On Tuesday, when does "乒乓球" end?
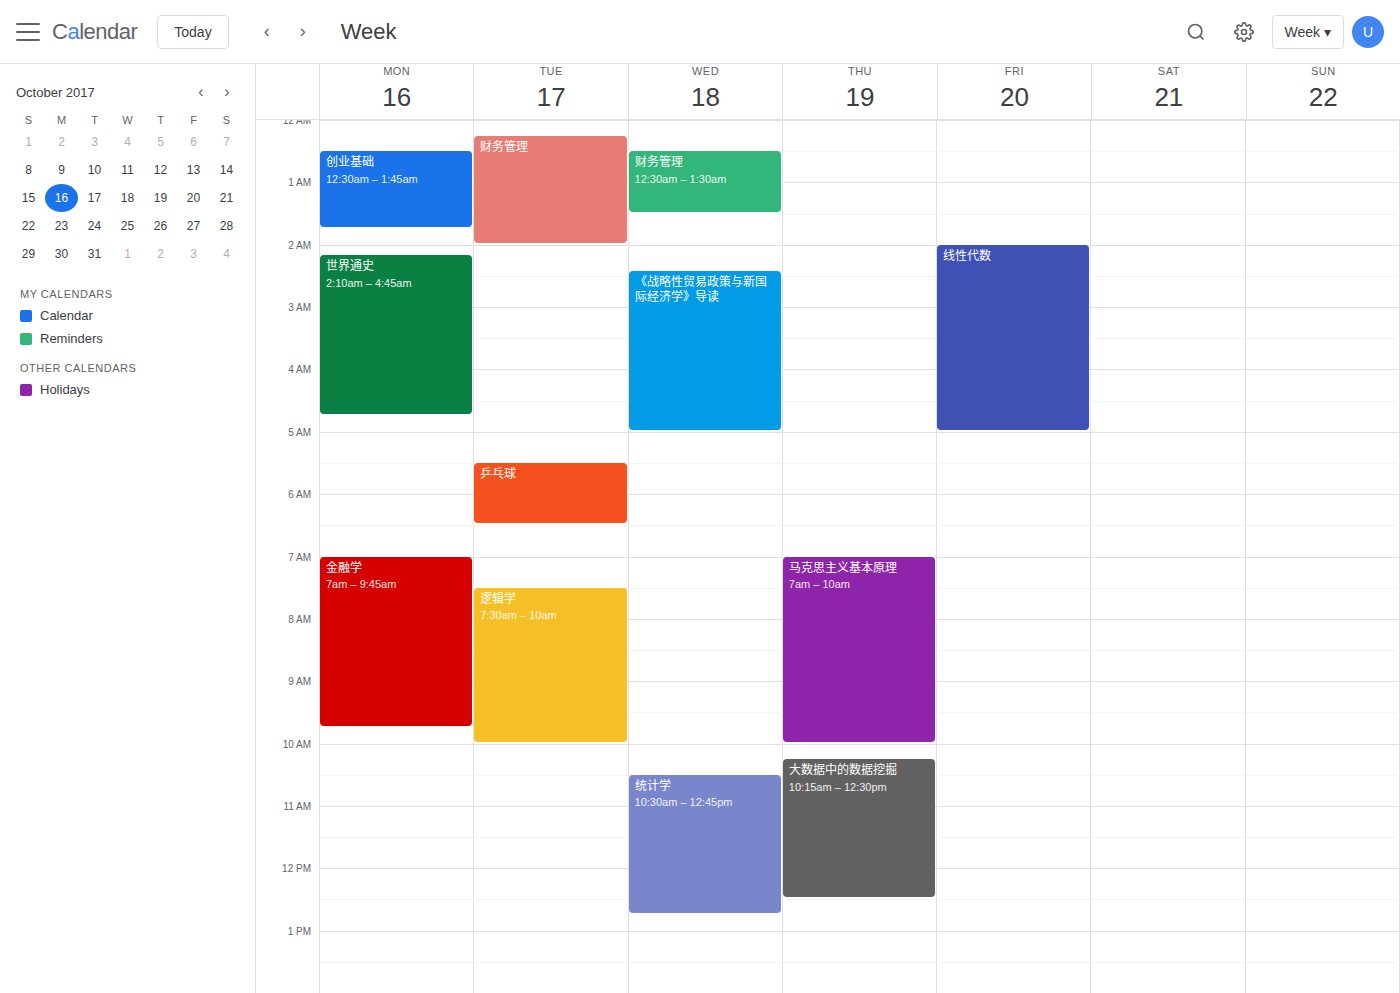
6:30 AM